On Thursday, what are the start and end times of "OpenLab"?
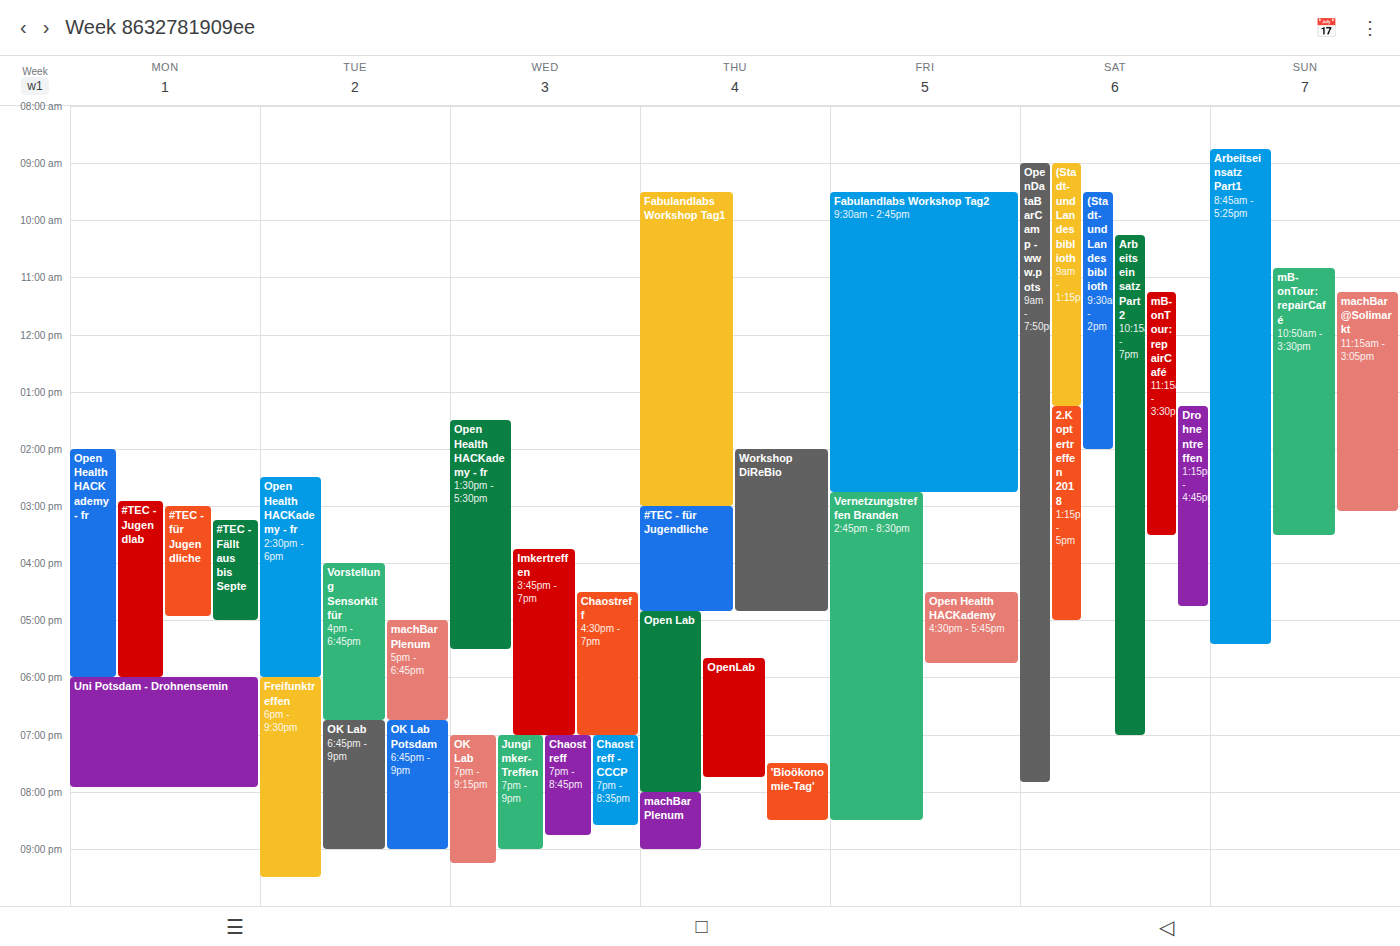
5:40 PM to 7:45 PM